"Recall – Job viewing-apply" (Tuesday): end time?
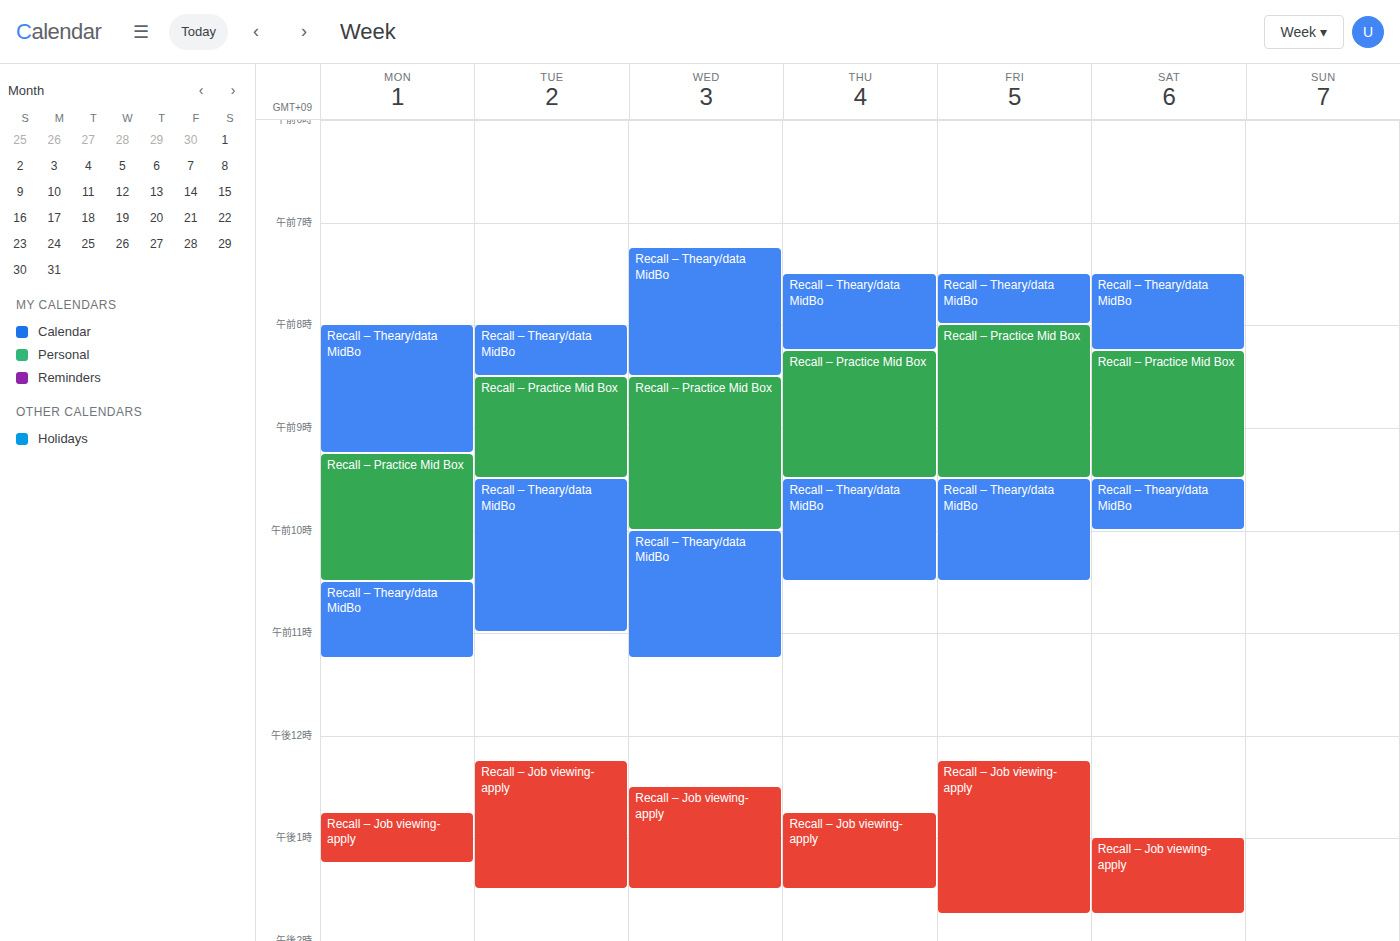
13:30